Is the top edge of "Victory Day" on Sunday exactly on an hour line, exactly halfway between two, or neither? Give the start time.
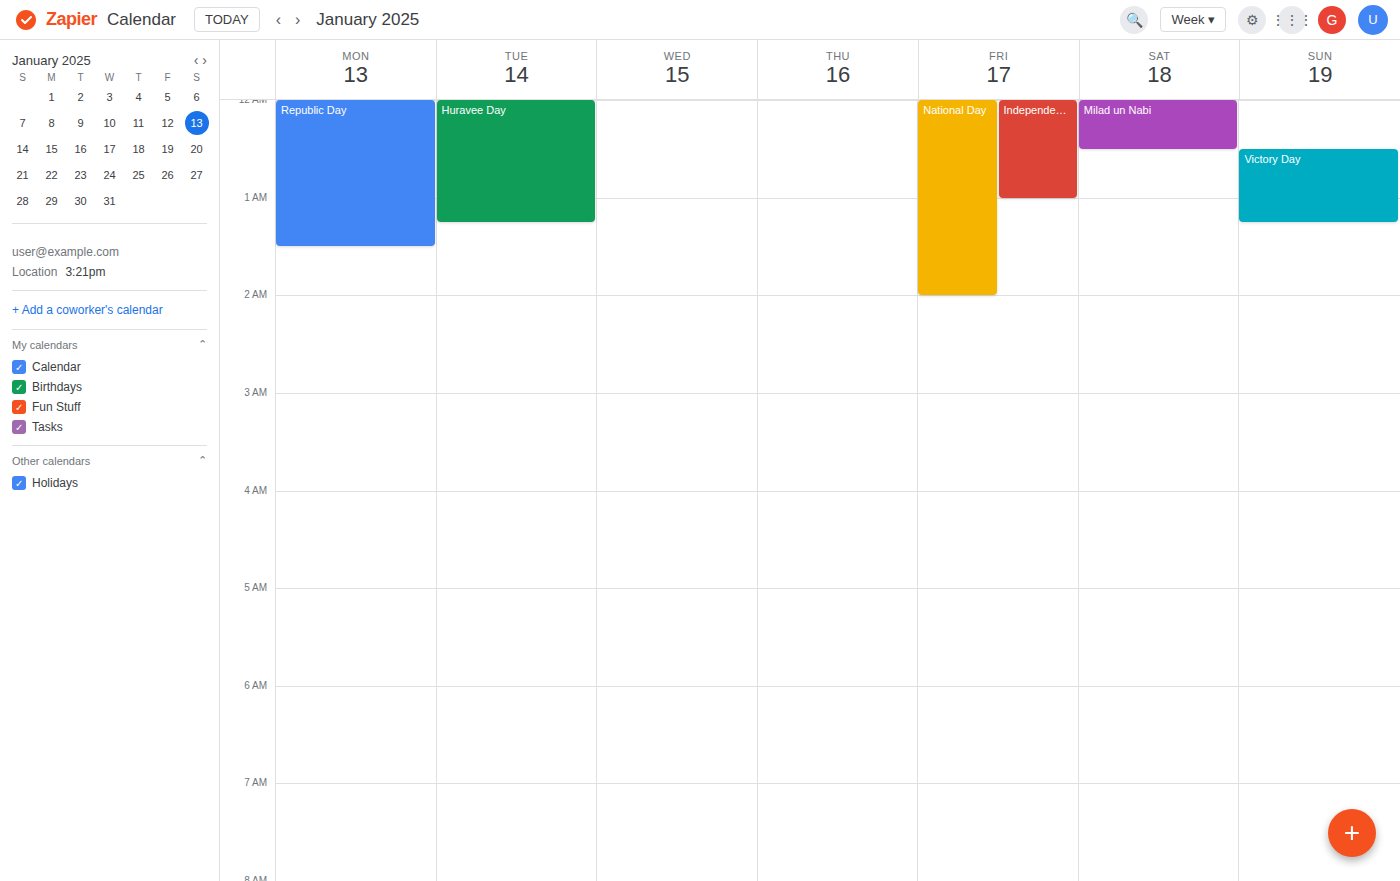
12:30 AM -- halfway between the 12 AM and 1 AM lines.